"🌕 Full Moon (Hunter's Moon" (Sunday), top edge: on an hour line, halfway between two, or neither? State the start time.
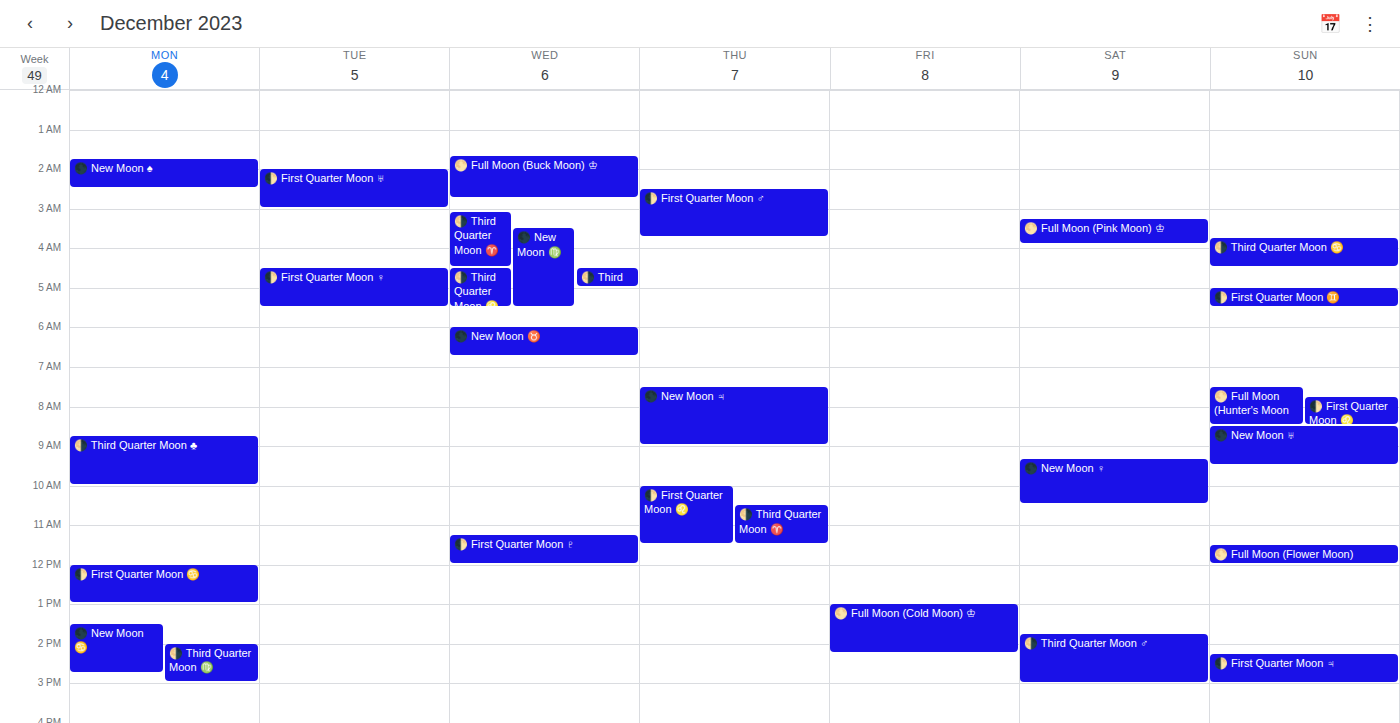
07:30 -- halfway between the 07:00 and 08:00 lines.